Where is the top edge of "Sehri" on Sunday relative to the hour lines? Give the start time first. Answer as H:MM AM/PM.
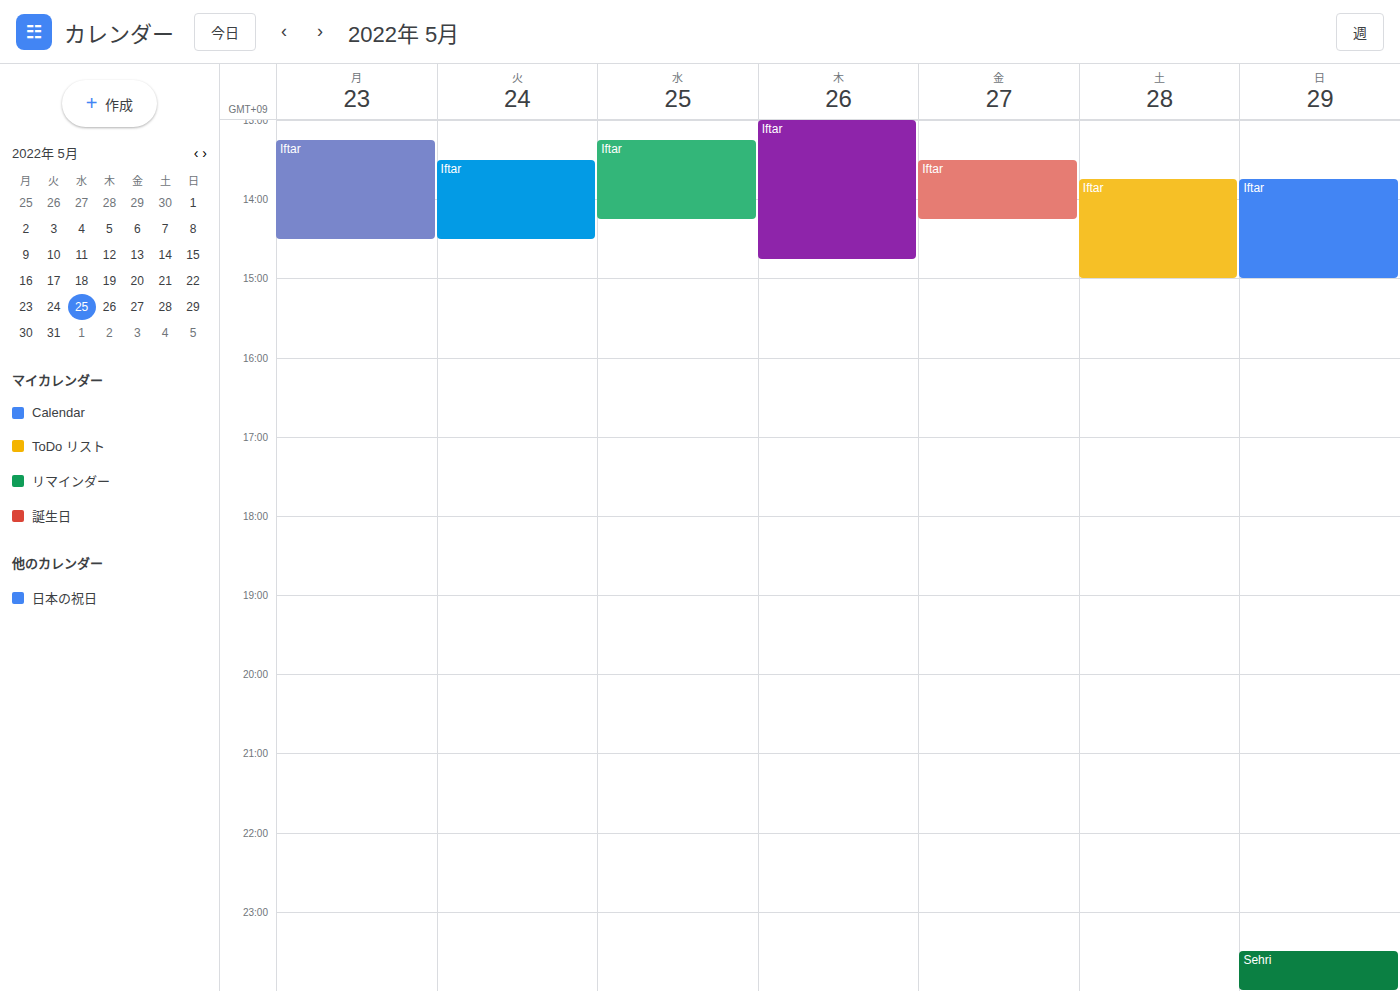
11:30 PM -- halfway between the 11 PM and 12 AM lines.